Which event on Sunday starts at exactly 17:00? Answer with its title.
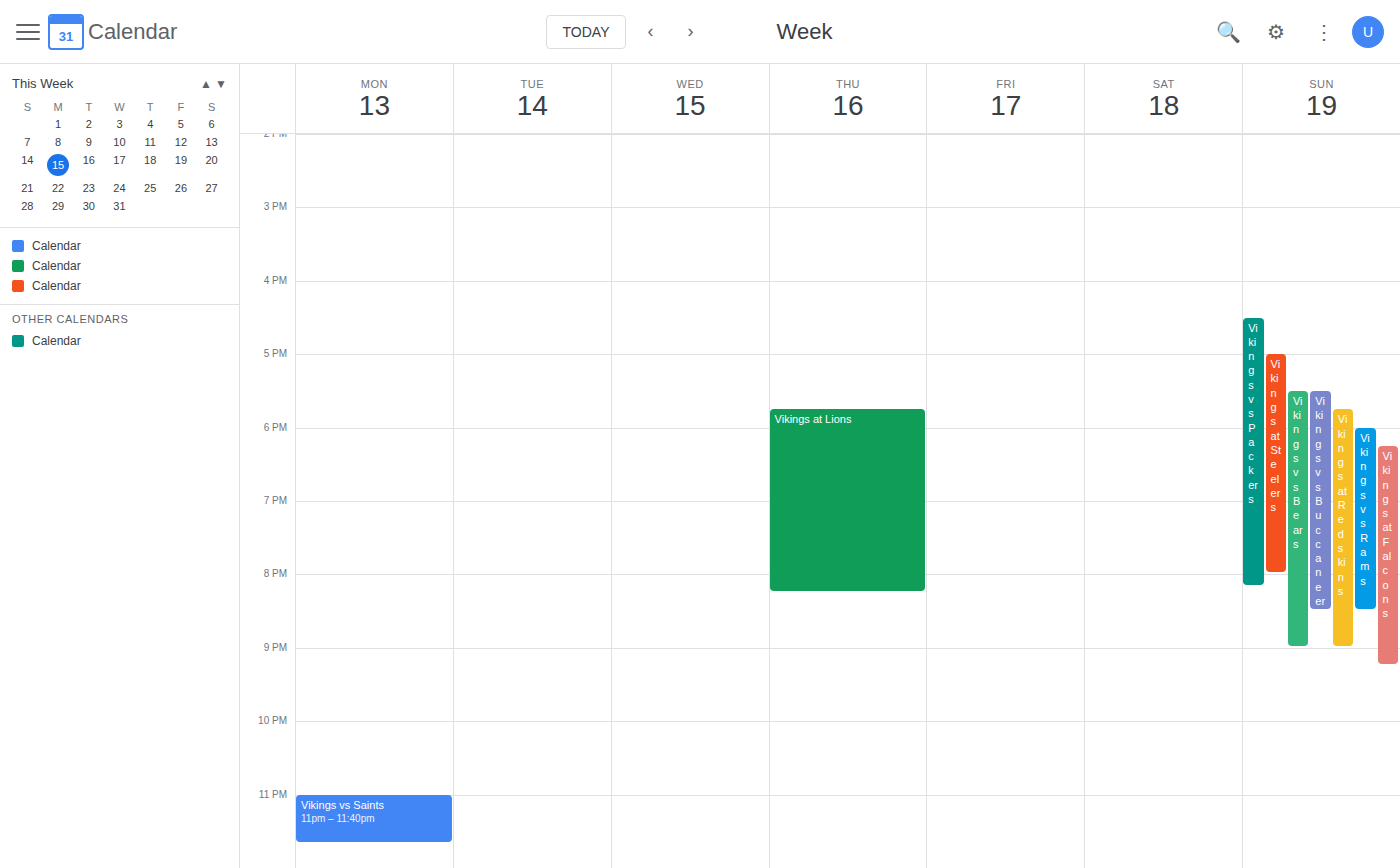
"Vikings at Steelers"